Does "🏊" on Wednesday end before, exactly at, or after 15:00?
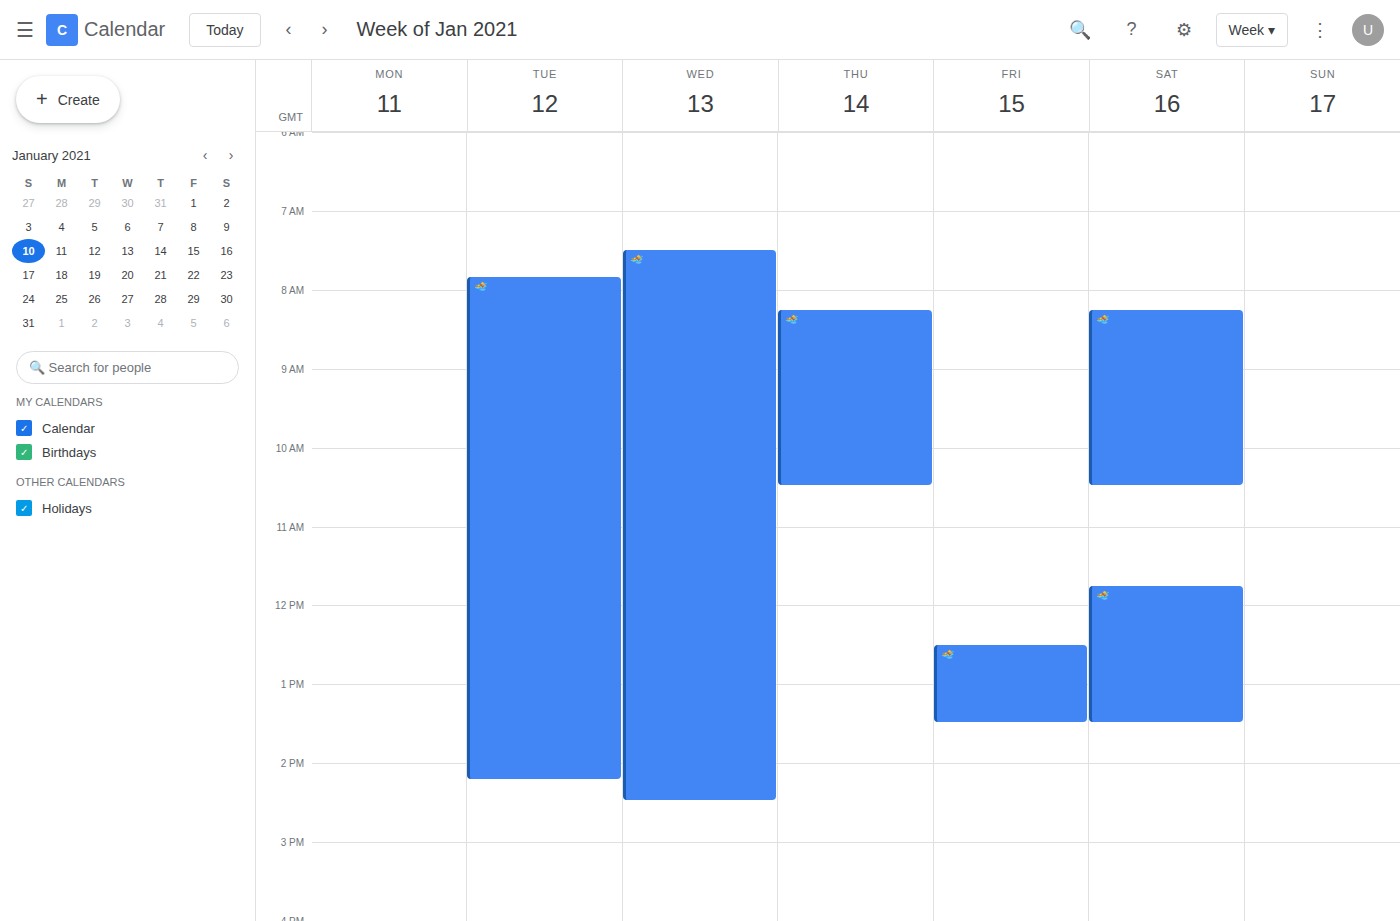
14:30 -- before 15:00, 30 minutes above the 15:00 line.